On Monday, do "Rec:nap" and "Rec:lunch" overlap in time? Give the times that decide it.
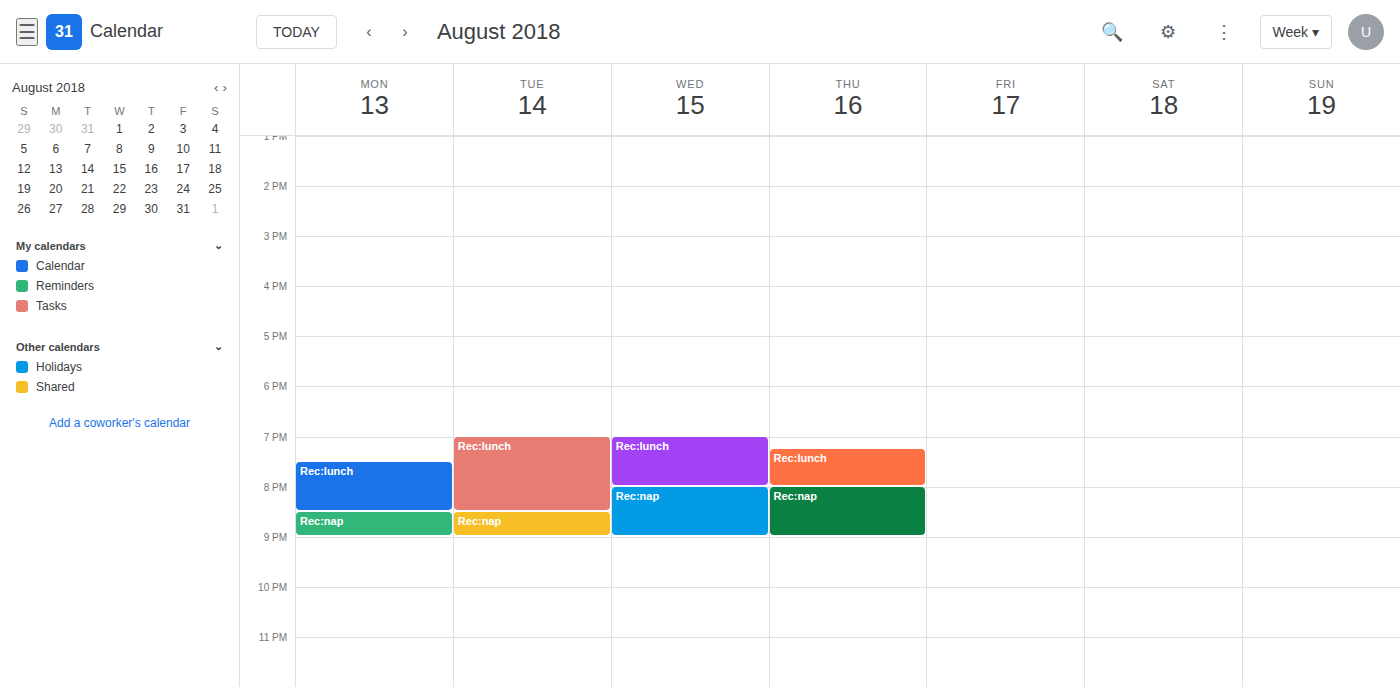
"Rec:lunch" ends at 8:30 PM, exactly when "Rec:nap" starts -- they touch but do not overlap.